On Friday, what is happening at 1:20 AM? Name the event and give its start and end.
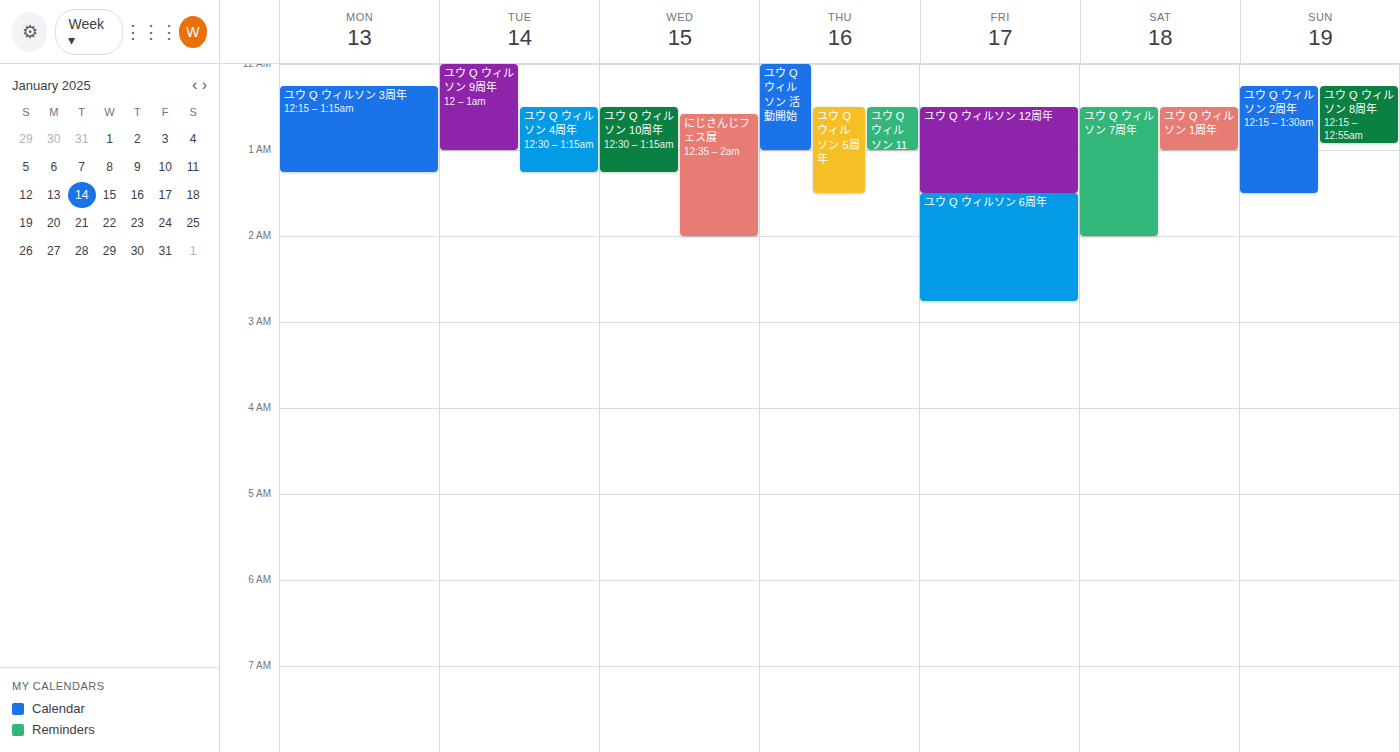
"ユウ Q ウィルソン 12周年", 12:30 AM to 1:30 AM